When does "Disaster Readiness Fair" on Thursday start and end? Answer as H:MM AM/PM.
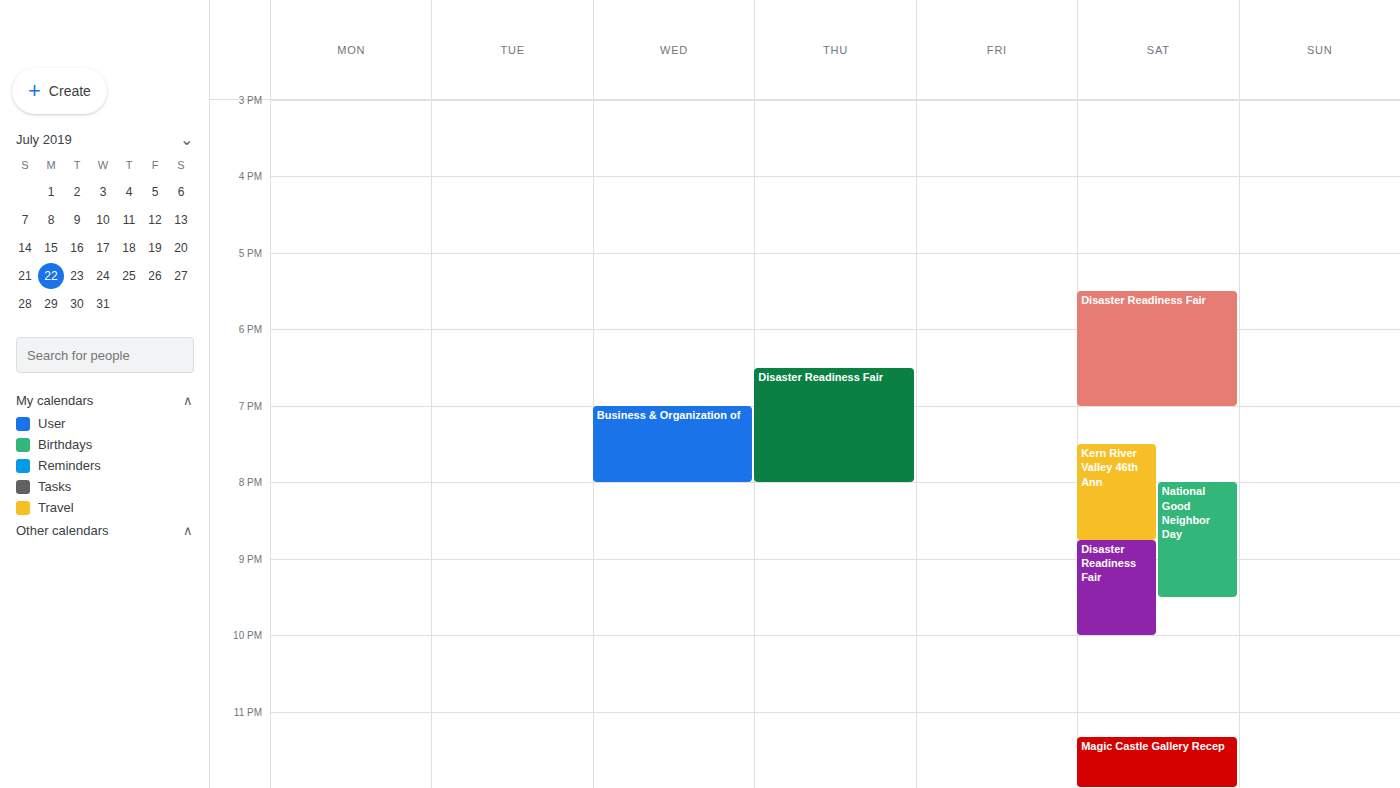
6:30 PM to 8:00 PM